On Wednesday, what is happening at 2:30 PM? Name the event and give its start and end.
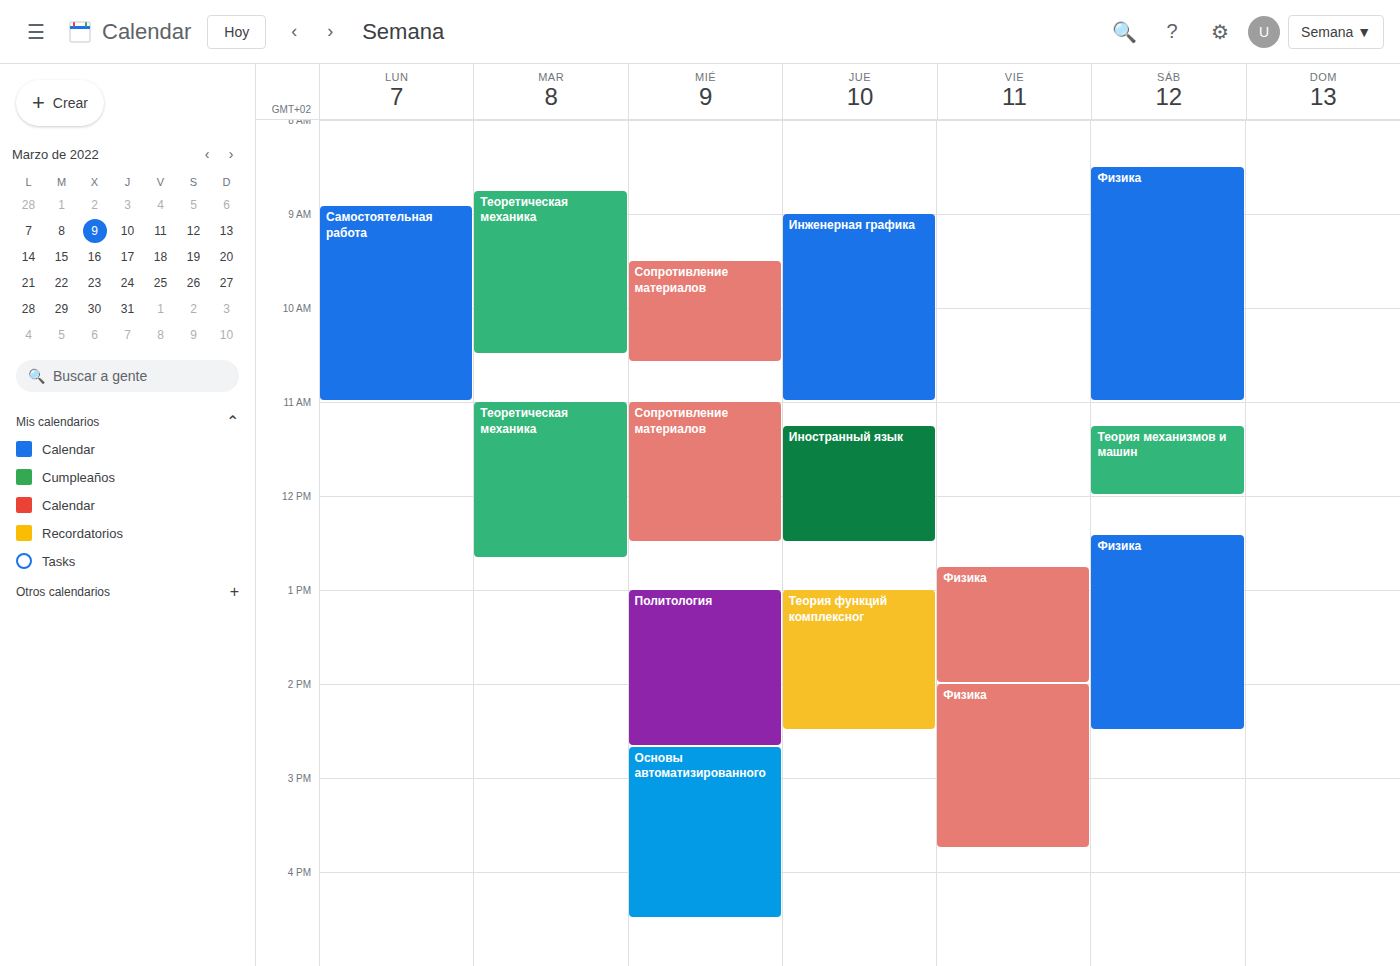
"Политология", 1:00 PM to 2:40 PM